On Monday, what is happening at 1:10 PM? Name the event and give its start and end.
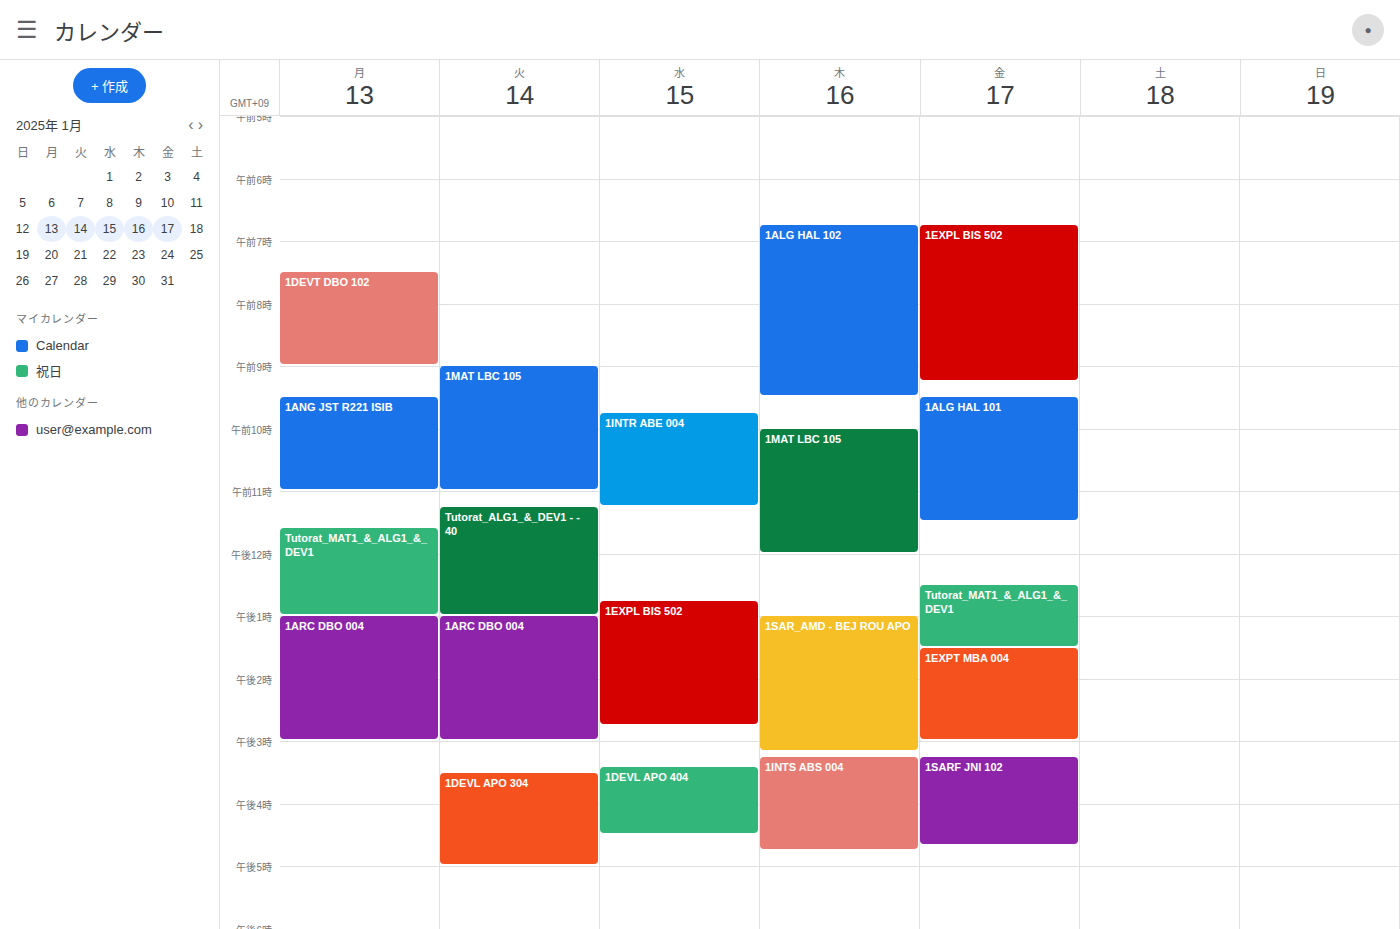
"1ARC DBO 004", 1:00 PM to 3:00 PM